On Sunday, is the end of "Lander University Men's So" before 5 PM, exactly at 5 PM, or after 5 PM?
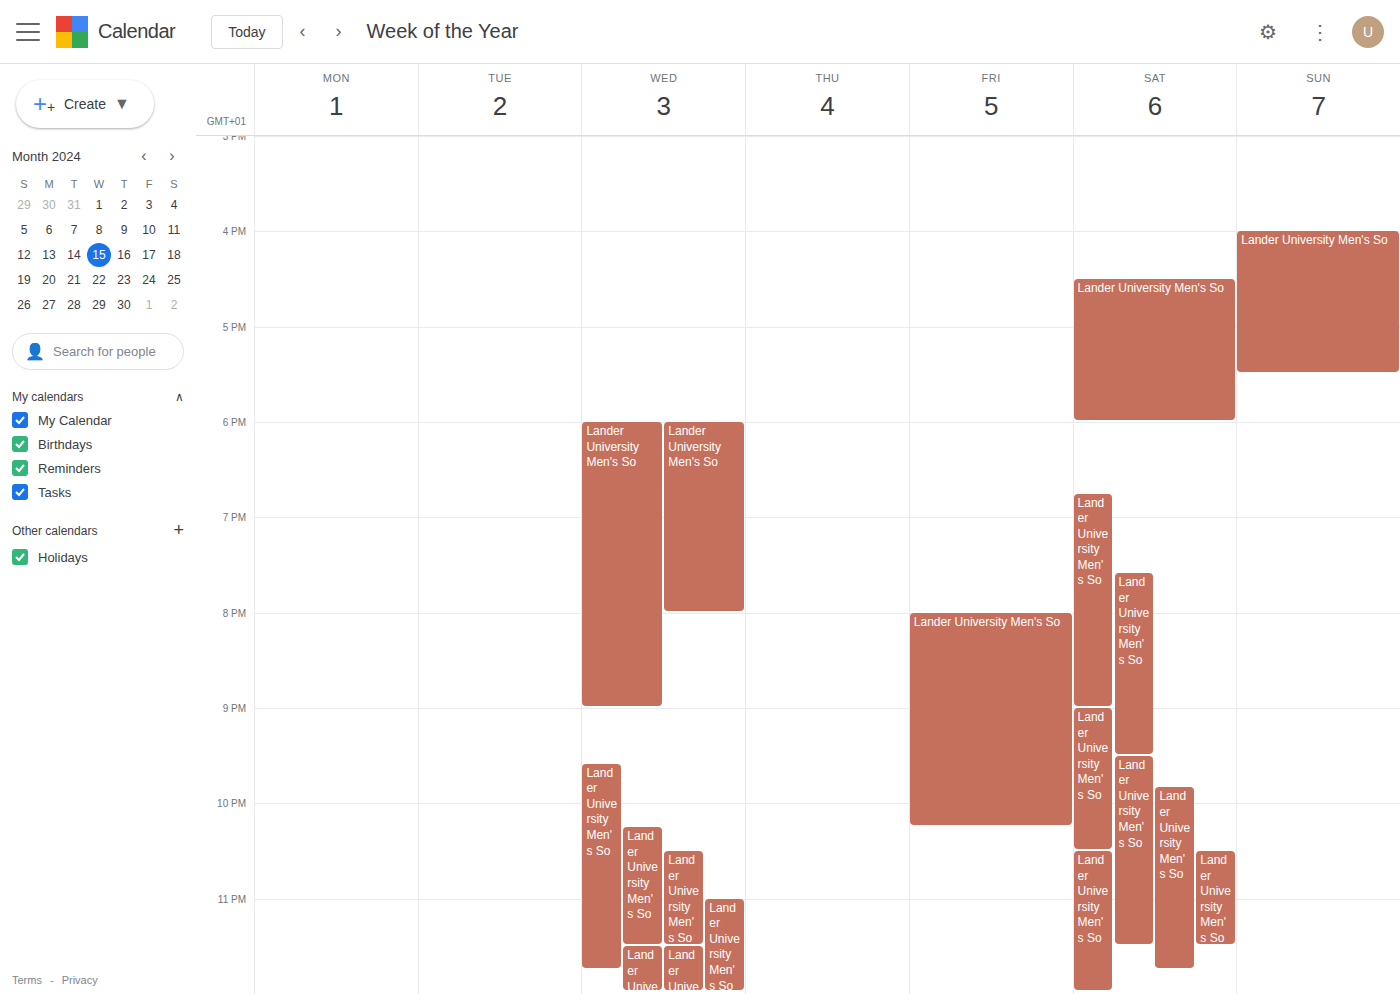
5:30 PM -- after 5 PM, 30 minutes below the 5 PM line.